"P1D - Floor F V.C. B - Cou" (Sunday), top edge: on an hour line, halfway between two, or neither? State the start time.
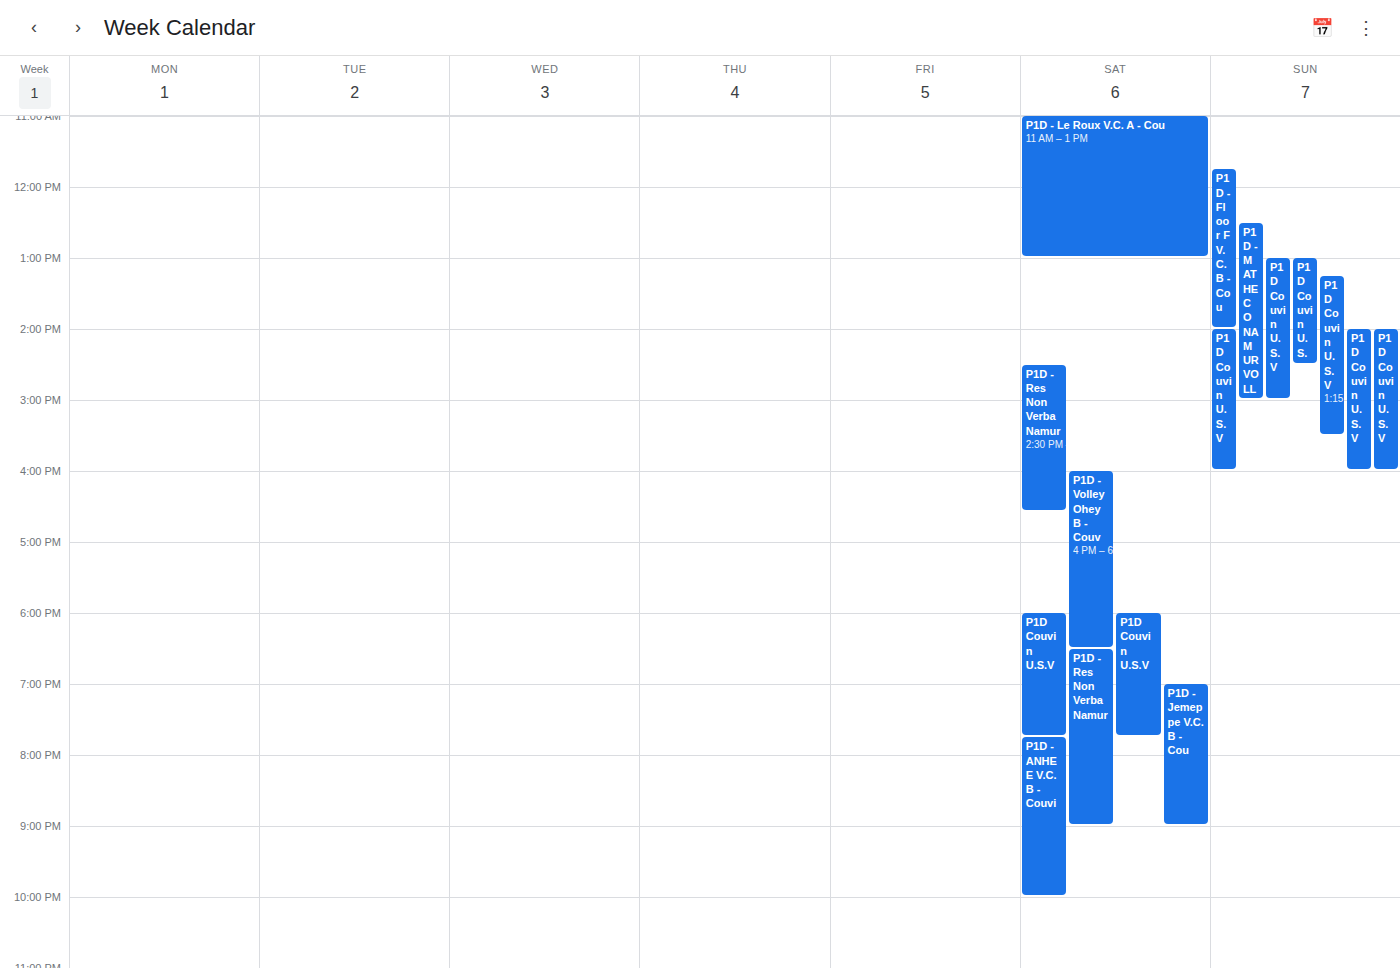
11:45 AM -- neither: three quarters of the way from the 11 AM line to the 12 PM line.